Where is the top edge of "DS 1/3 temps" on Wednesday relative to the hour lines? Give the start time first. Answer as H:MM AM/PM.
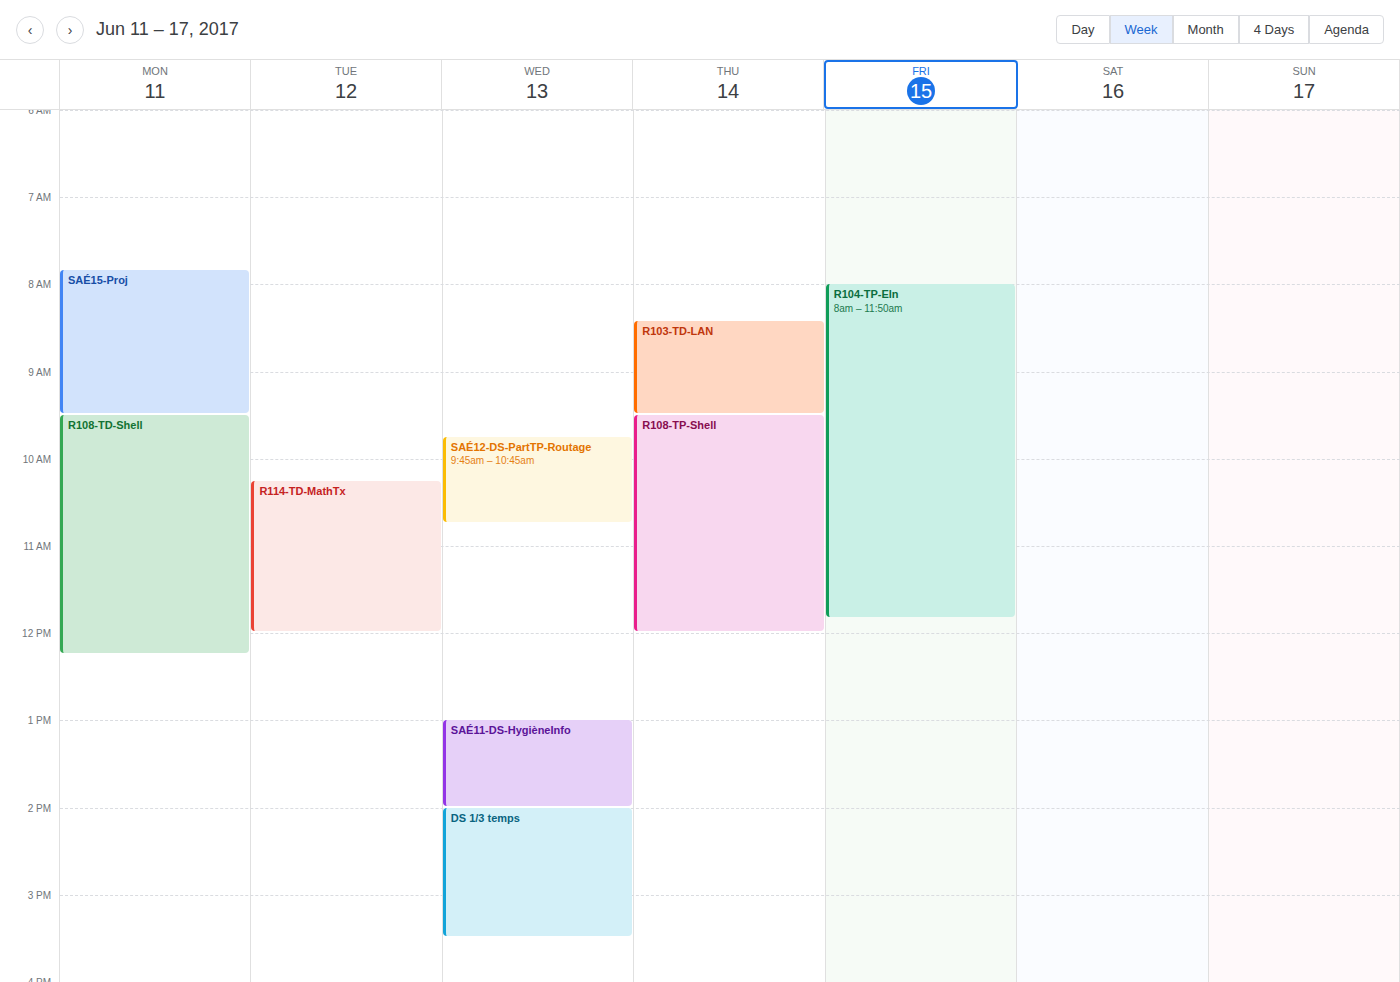
2:00 PM -- exactly on the 2 PM line.